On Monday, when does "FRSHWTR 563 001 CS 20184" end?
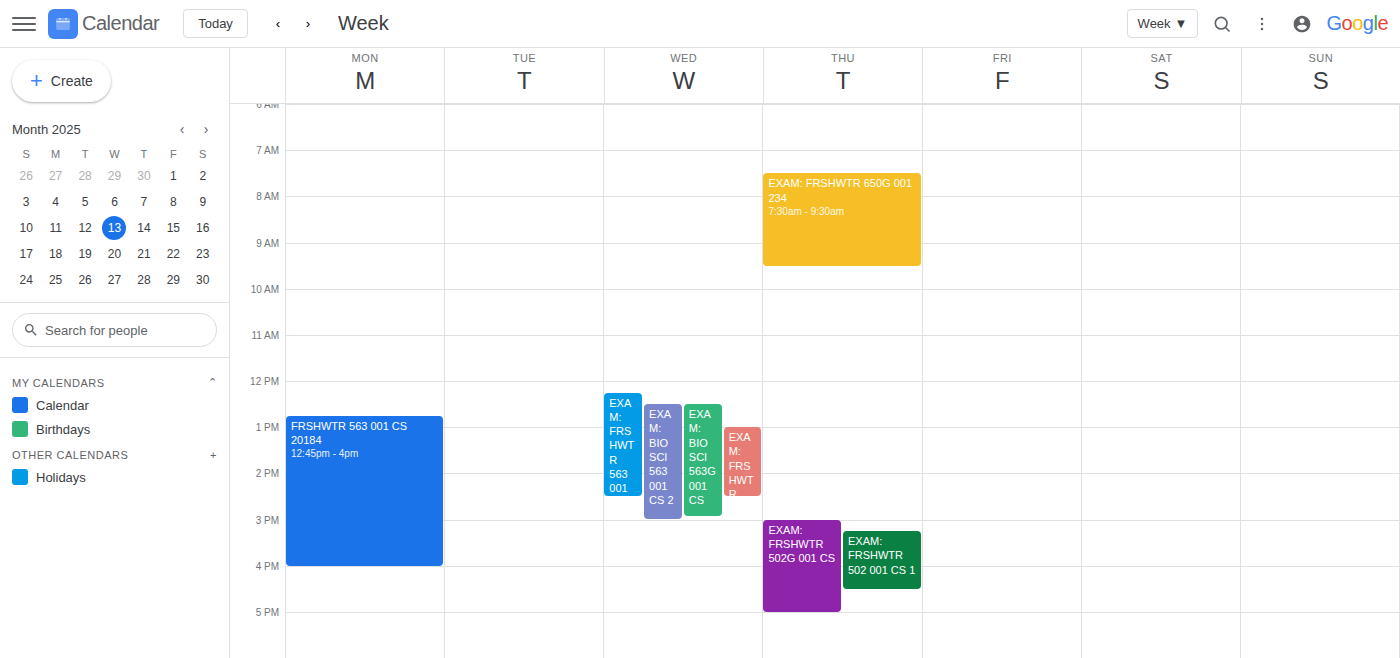
4:00 PM